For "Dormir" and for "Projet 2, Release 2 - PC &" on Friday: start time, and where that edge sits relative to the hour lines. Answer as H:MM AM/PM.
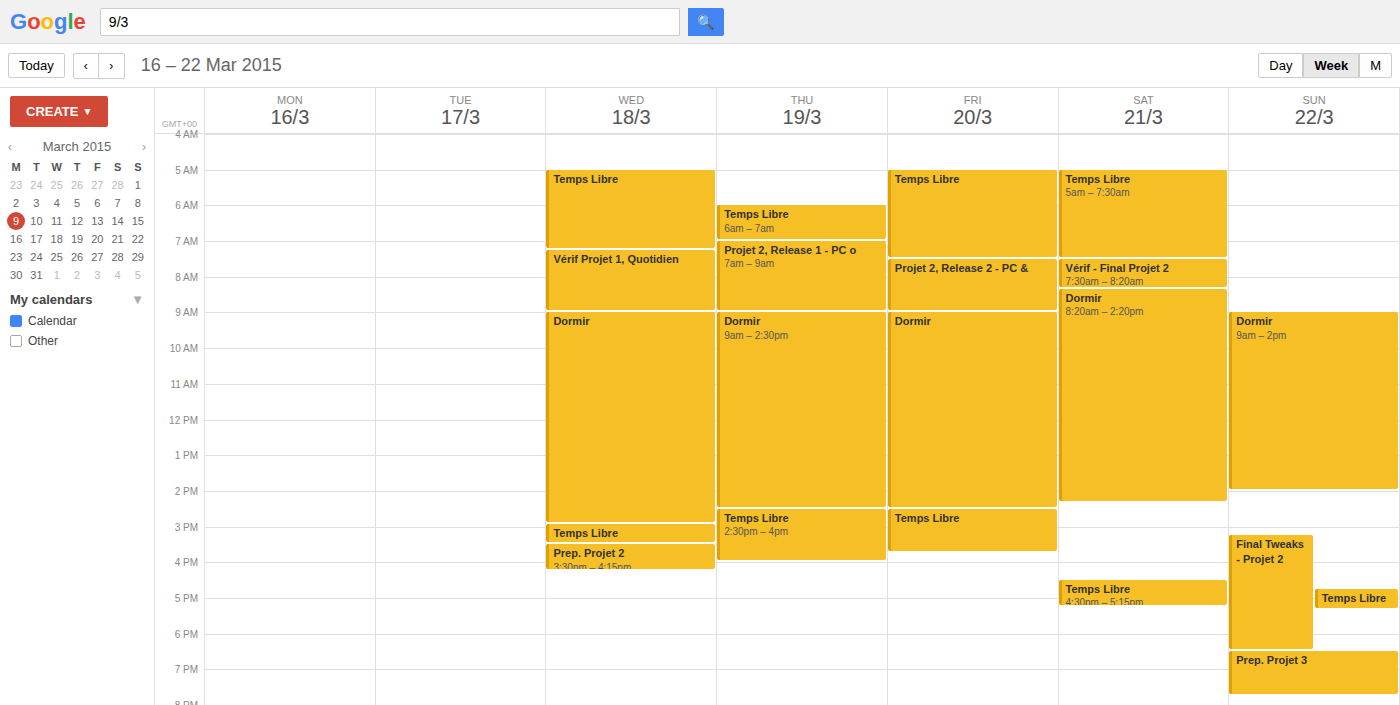
"Dormir": 9:00 AM, exactly on the 9 AM line. "Projet 2, Release 2 - PC &": 7:30 AM, halfway between the 7 AM and 8 AM lines.